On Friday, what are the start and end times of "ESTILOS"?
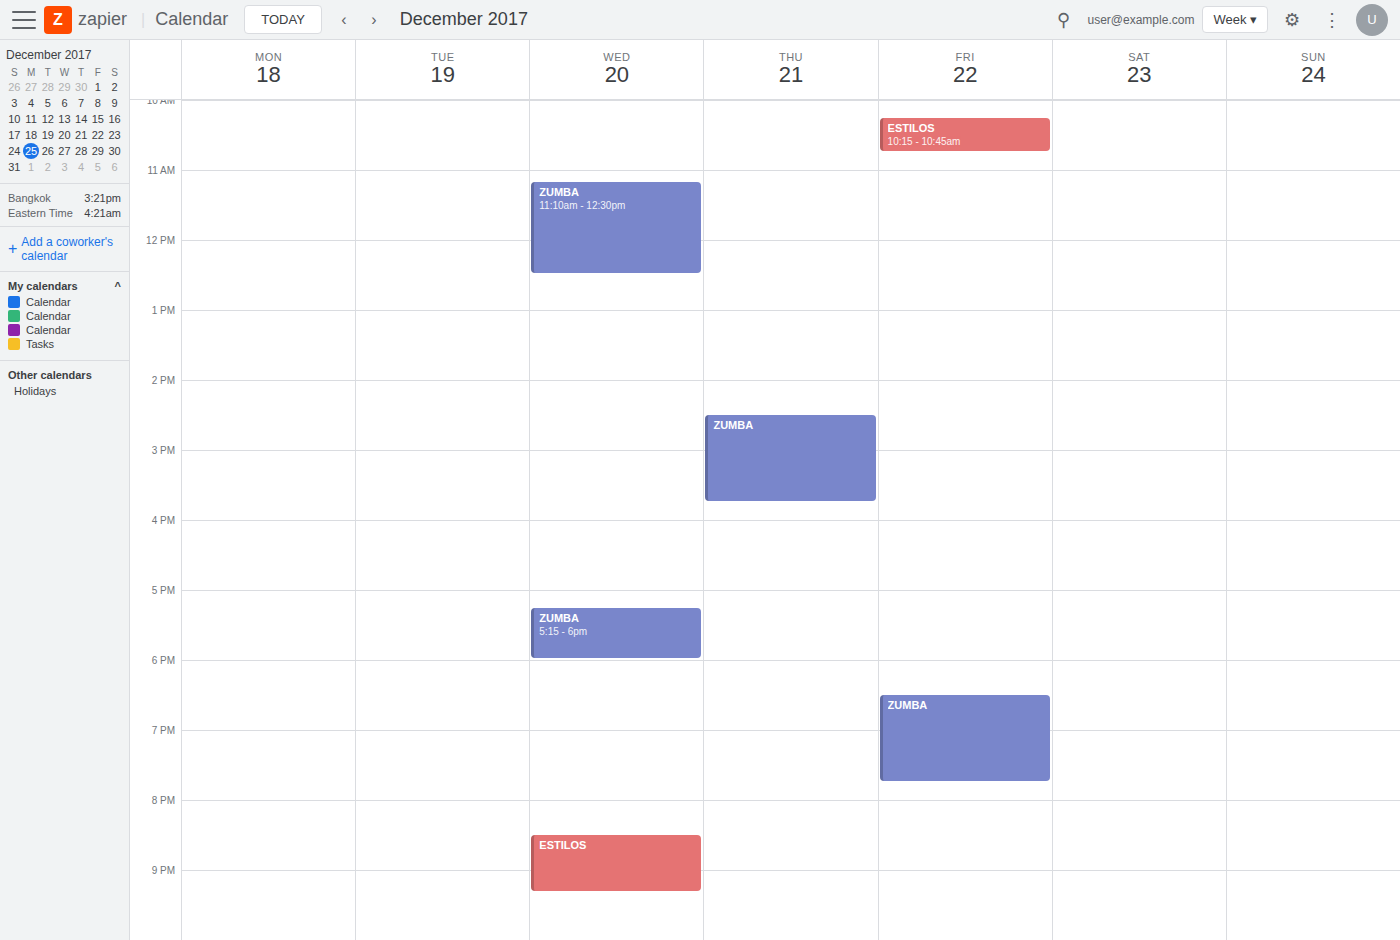
10:15 AM to 10:45 AM